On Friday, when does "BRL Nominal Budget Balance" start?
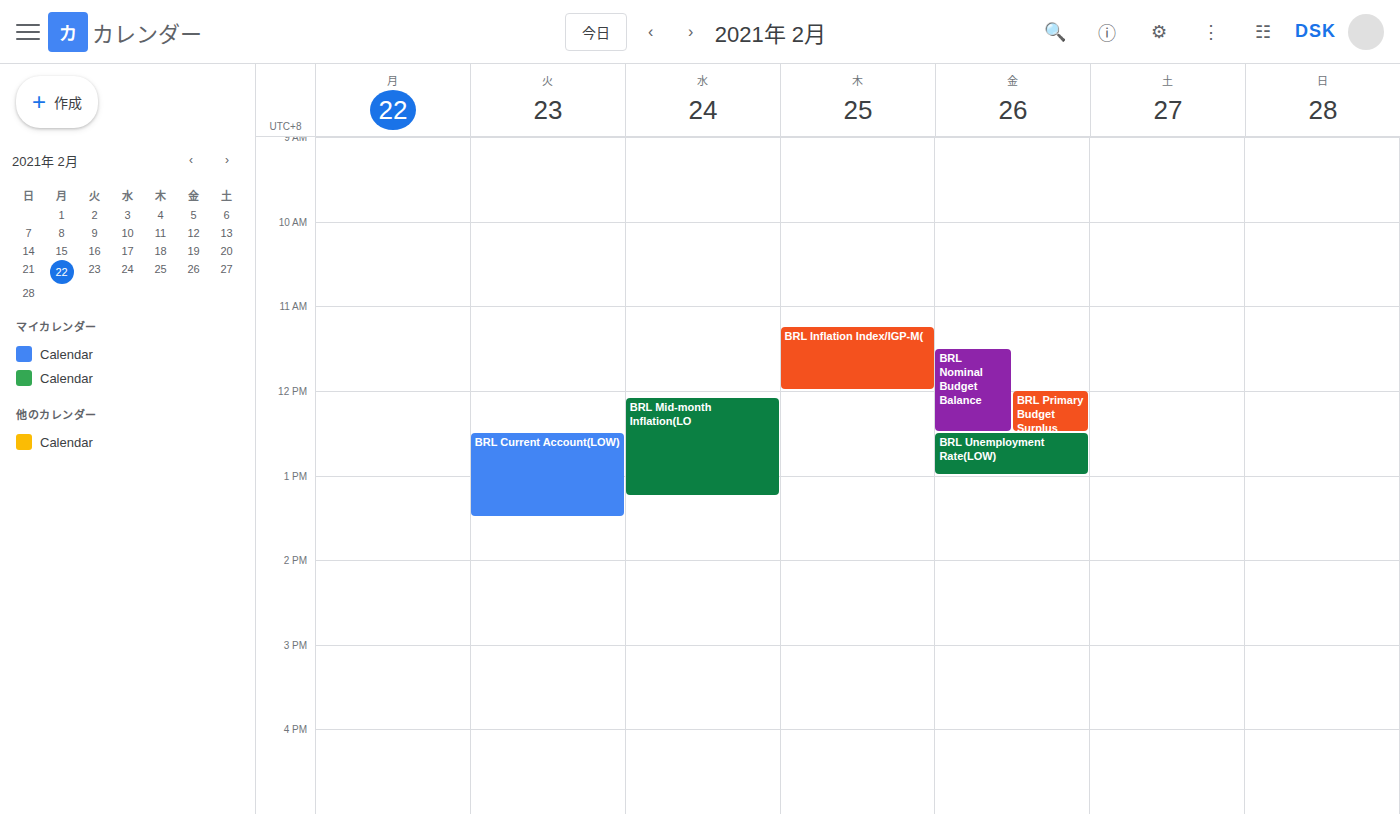
11:30 AM